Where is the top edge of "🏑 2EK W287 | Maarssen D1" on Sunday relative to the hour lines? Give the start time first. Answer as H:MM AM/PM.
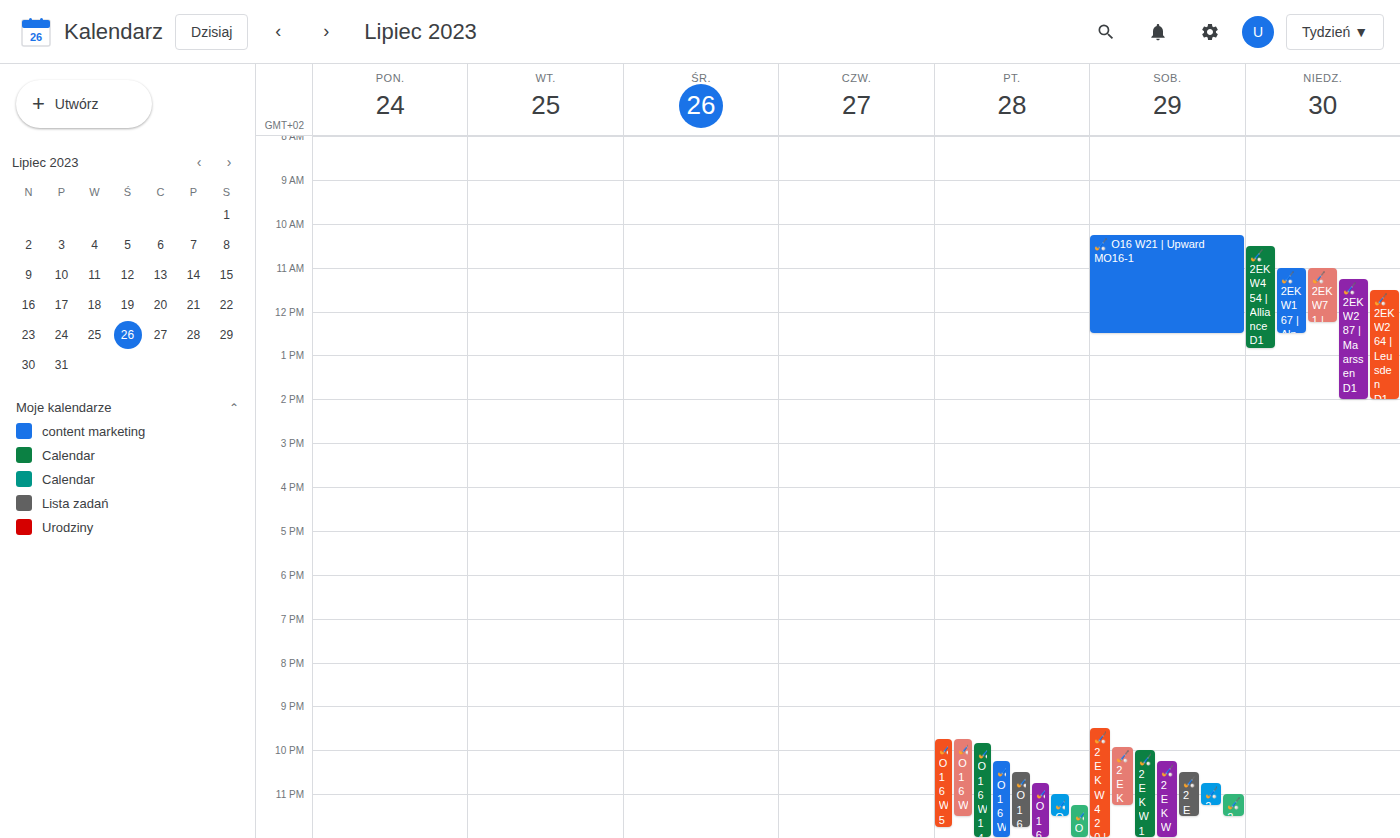
11:15 AM -- neither: a quarter of the way from the 11 AM line to the 12 PM line.